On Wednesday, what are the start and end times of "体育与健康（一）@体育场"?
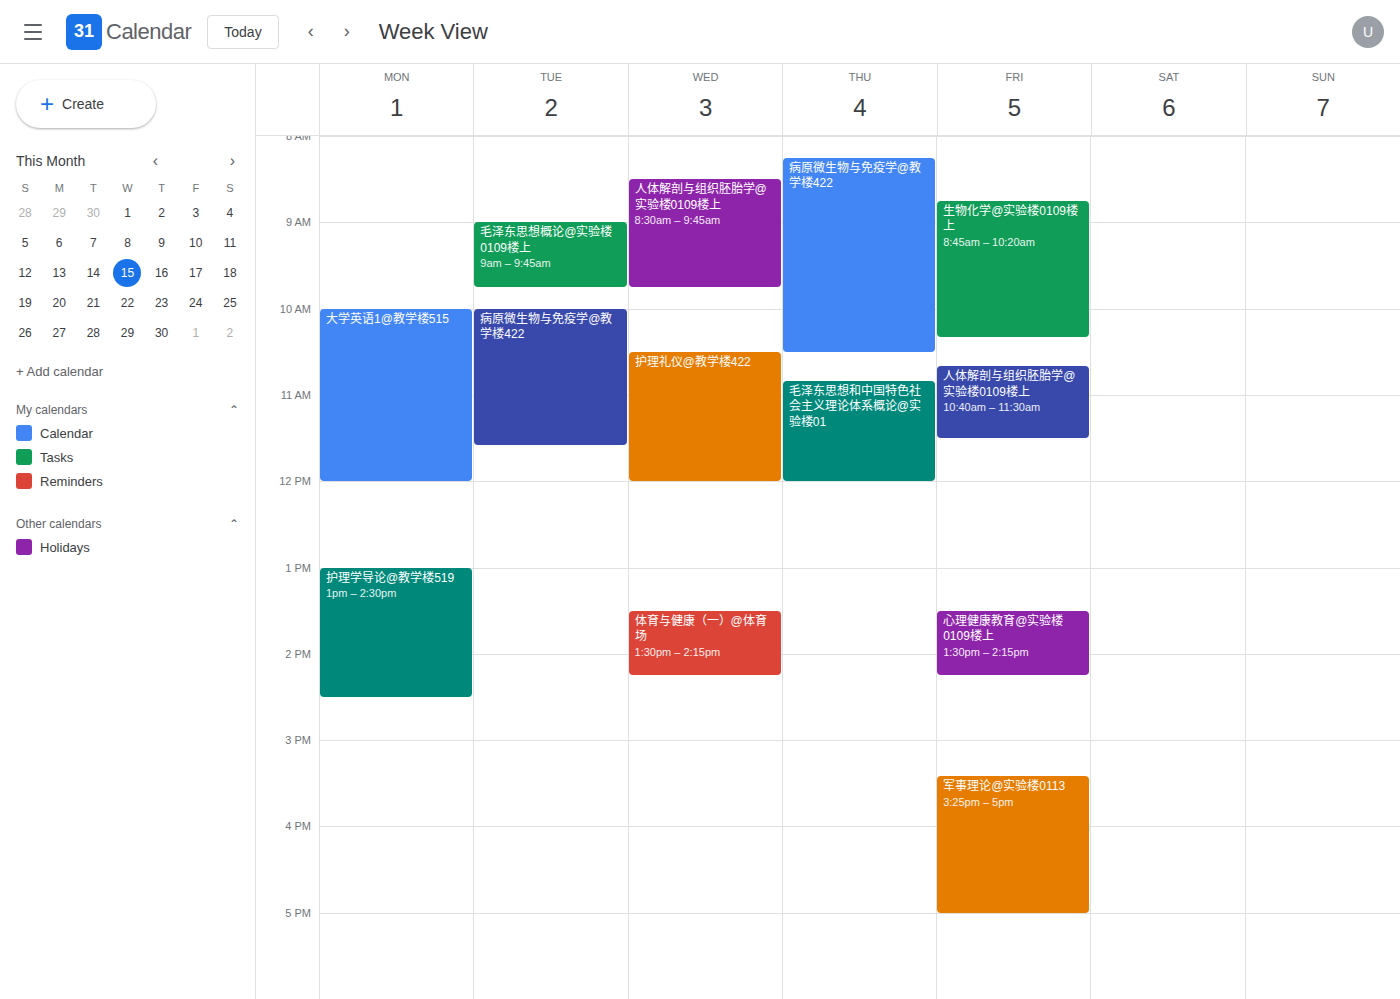
1:30 PM to 2:15 PM